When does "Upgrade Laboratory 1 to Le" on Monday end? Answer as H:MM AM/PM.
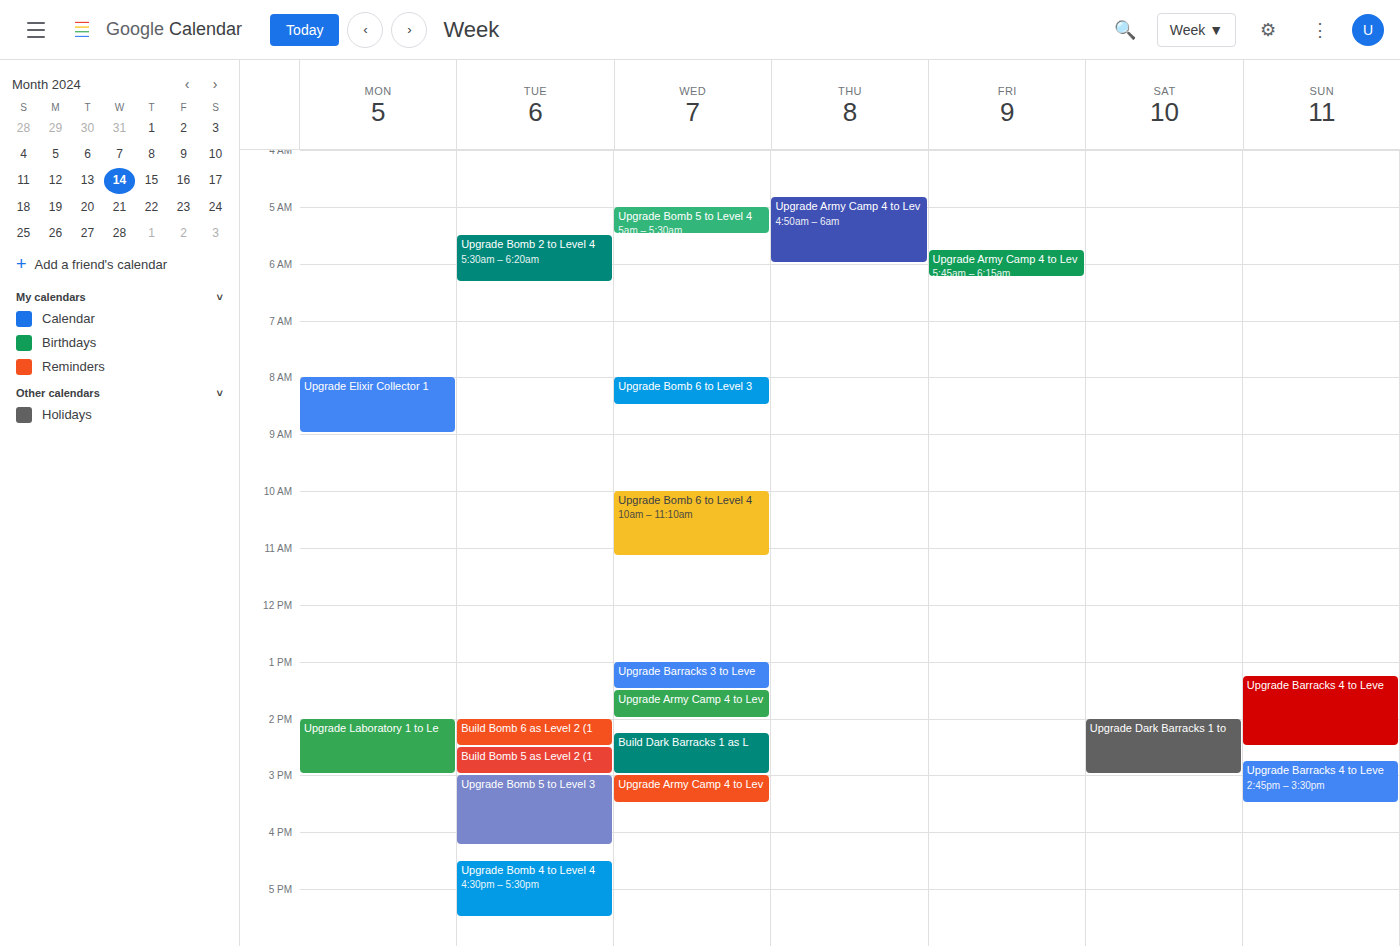
3:00 PM